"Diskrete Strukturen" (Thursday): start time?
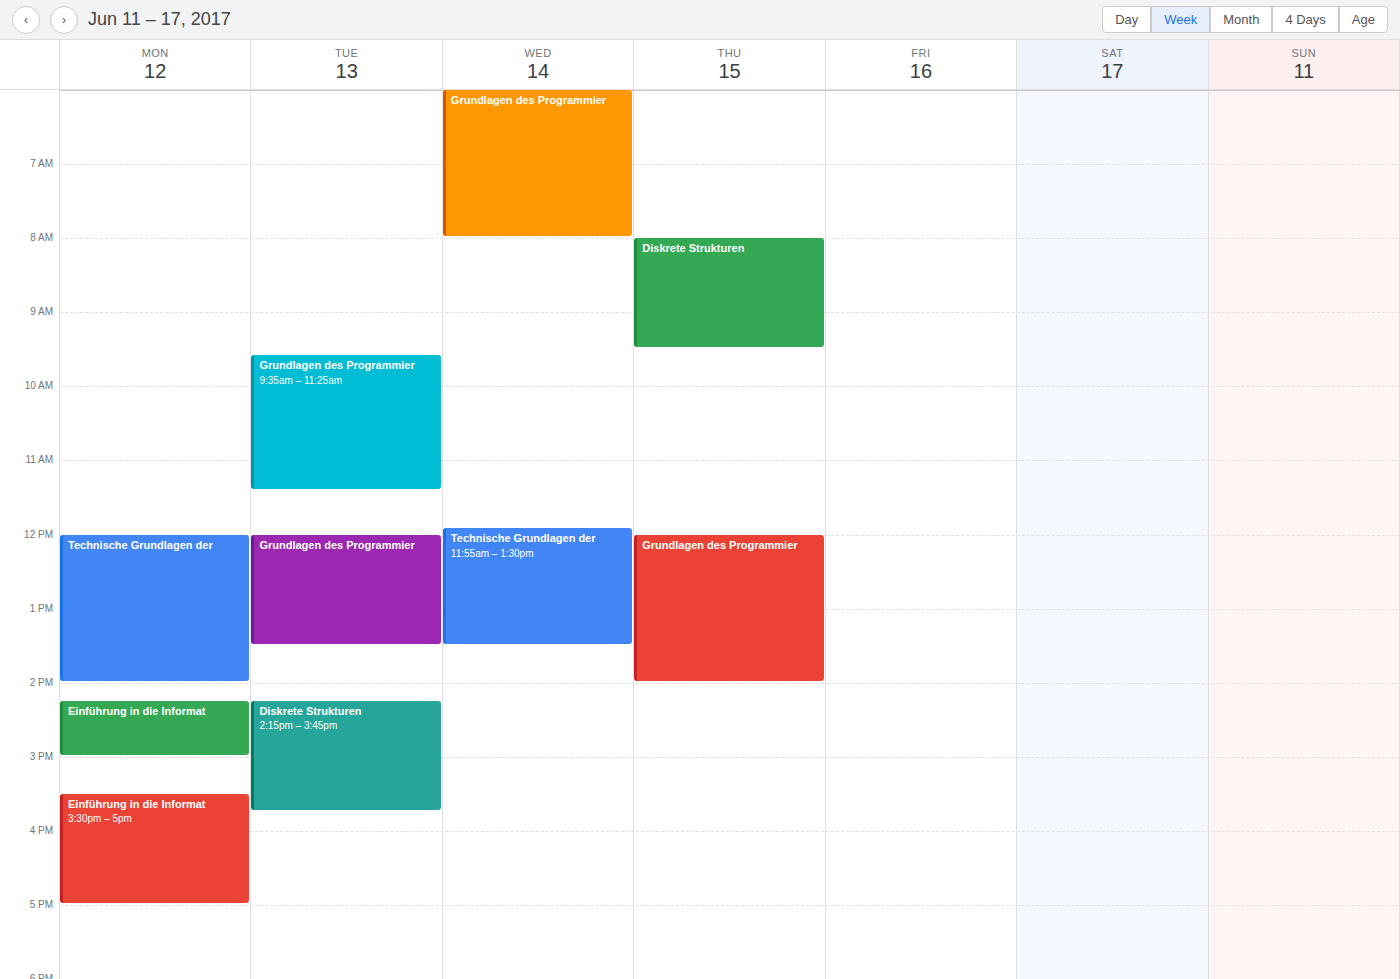
8:00 AM